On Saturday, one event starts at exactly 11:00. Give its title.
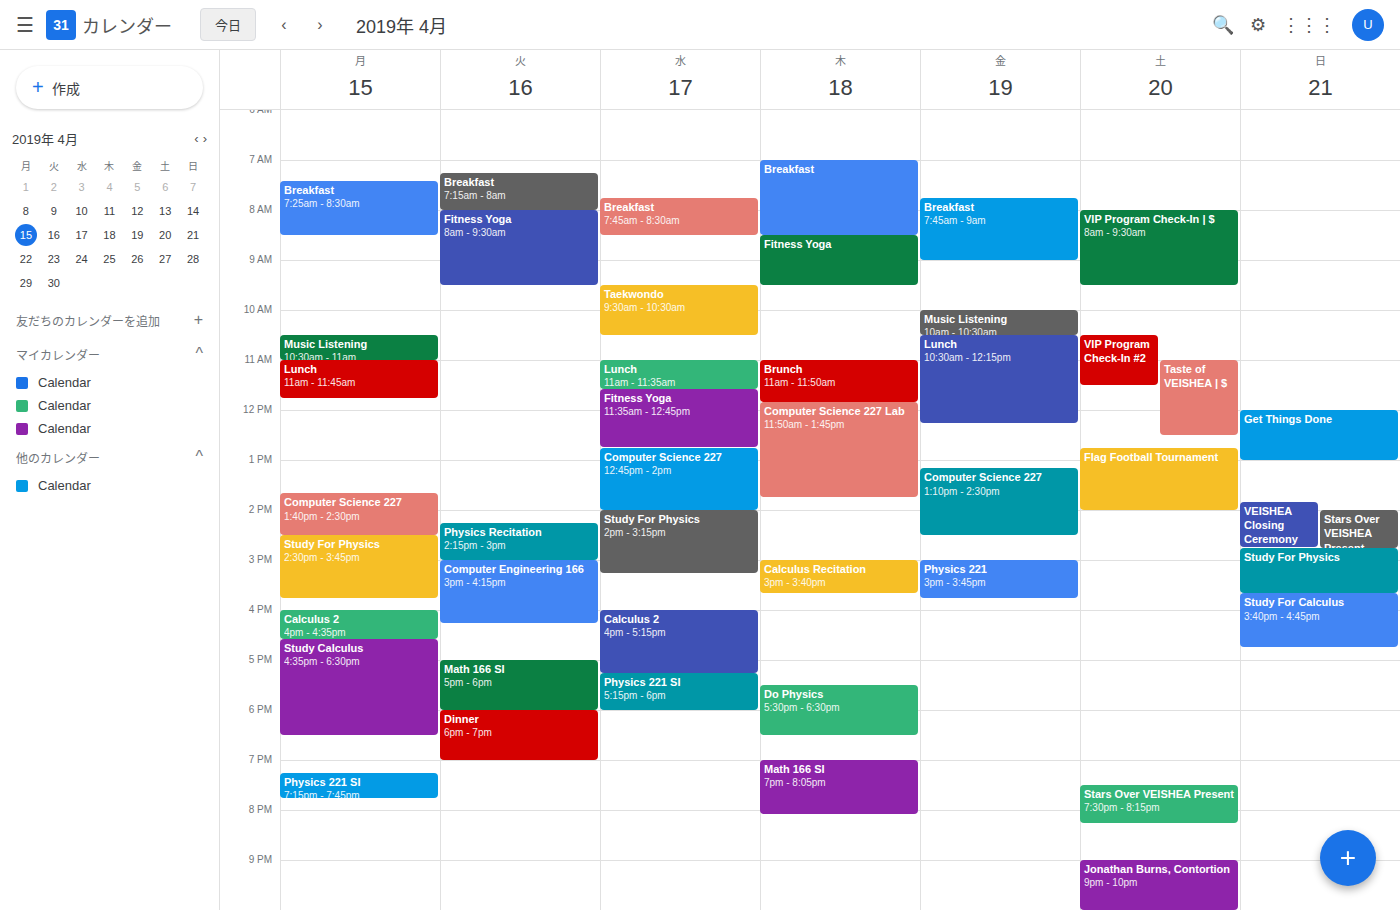
"Taste of VEISHEA | $"